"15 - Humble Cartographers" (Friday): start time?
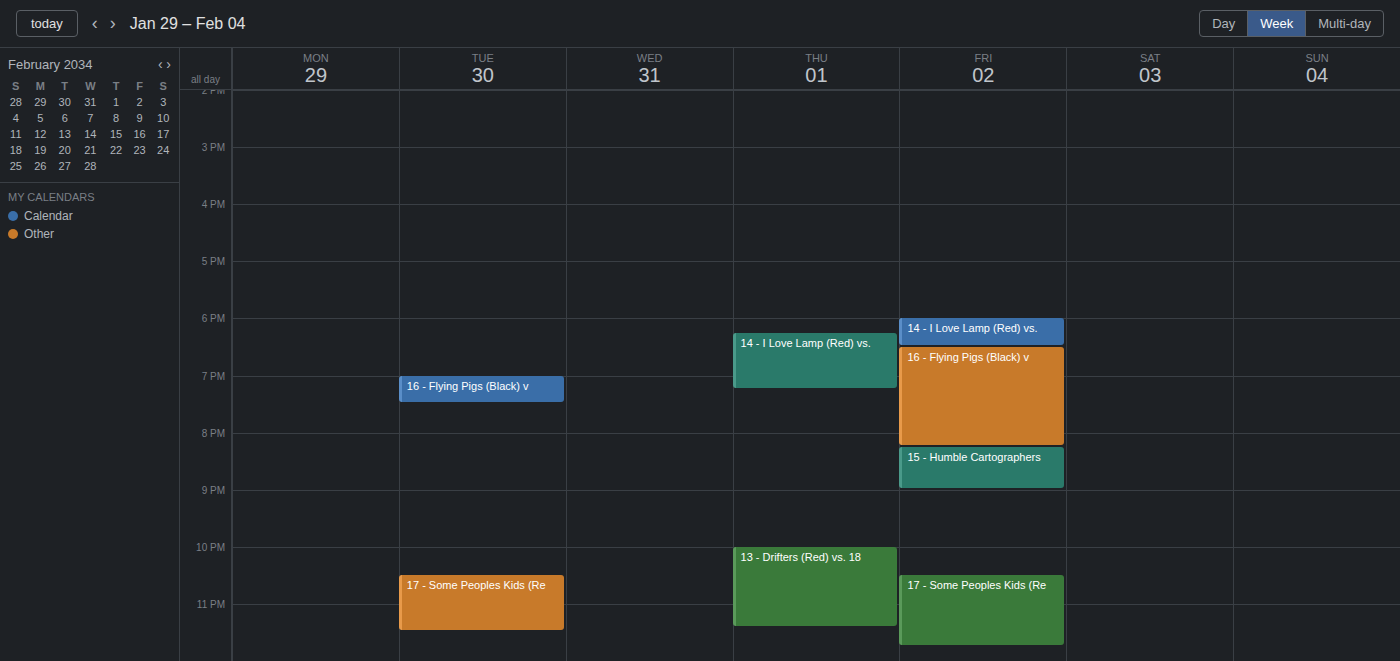
8:15 PM